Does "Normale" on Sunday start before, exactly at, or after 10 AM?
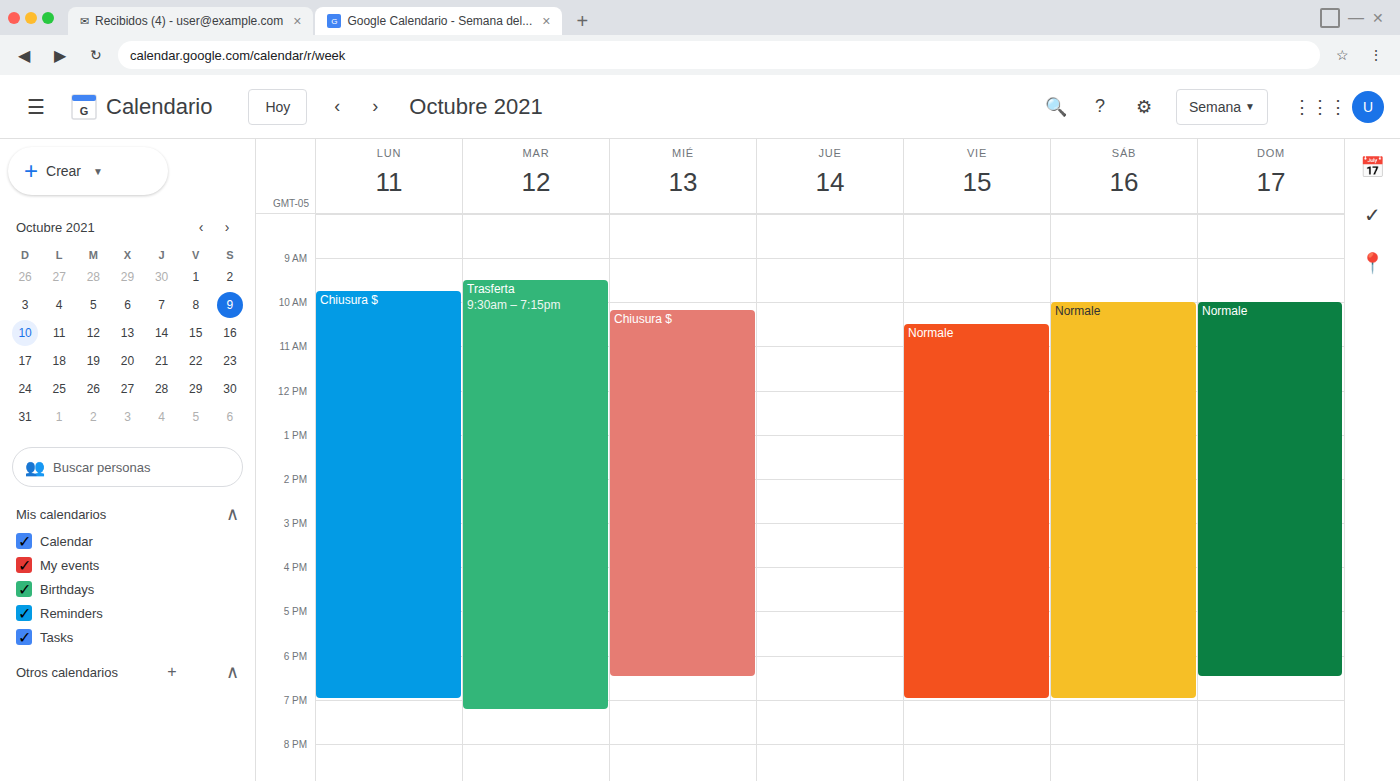
10:00 AM -- exactly at 10 AM, on the 10 AM line.